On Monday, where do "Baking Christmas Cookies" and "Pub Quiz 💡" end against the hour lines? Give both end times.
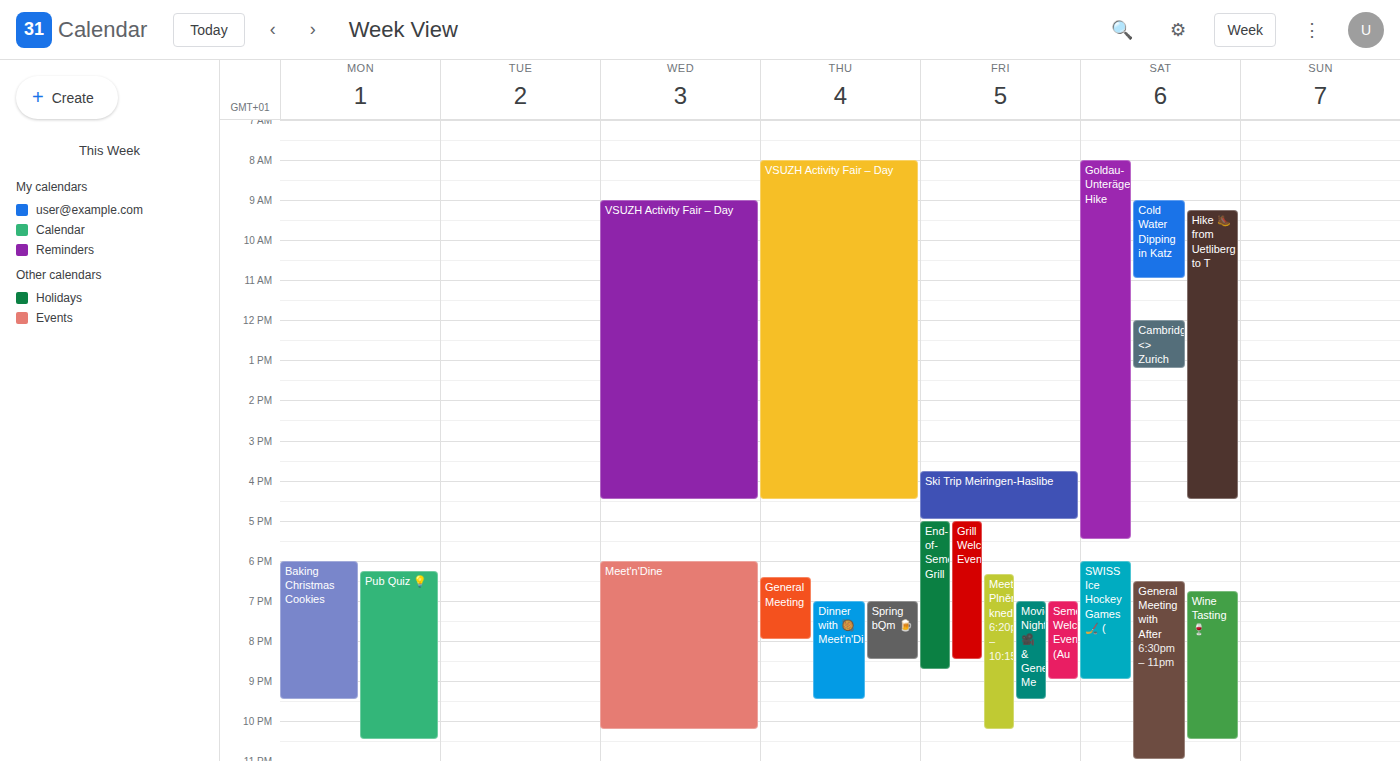
"Baking Christmas Cookies": 21:30, halfway between the 21:00 and 22:00 lines. "Pub Quiz 💡": 22:30, halfway between the 22:00 and 23:00 lines.